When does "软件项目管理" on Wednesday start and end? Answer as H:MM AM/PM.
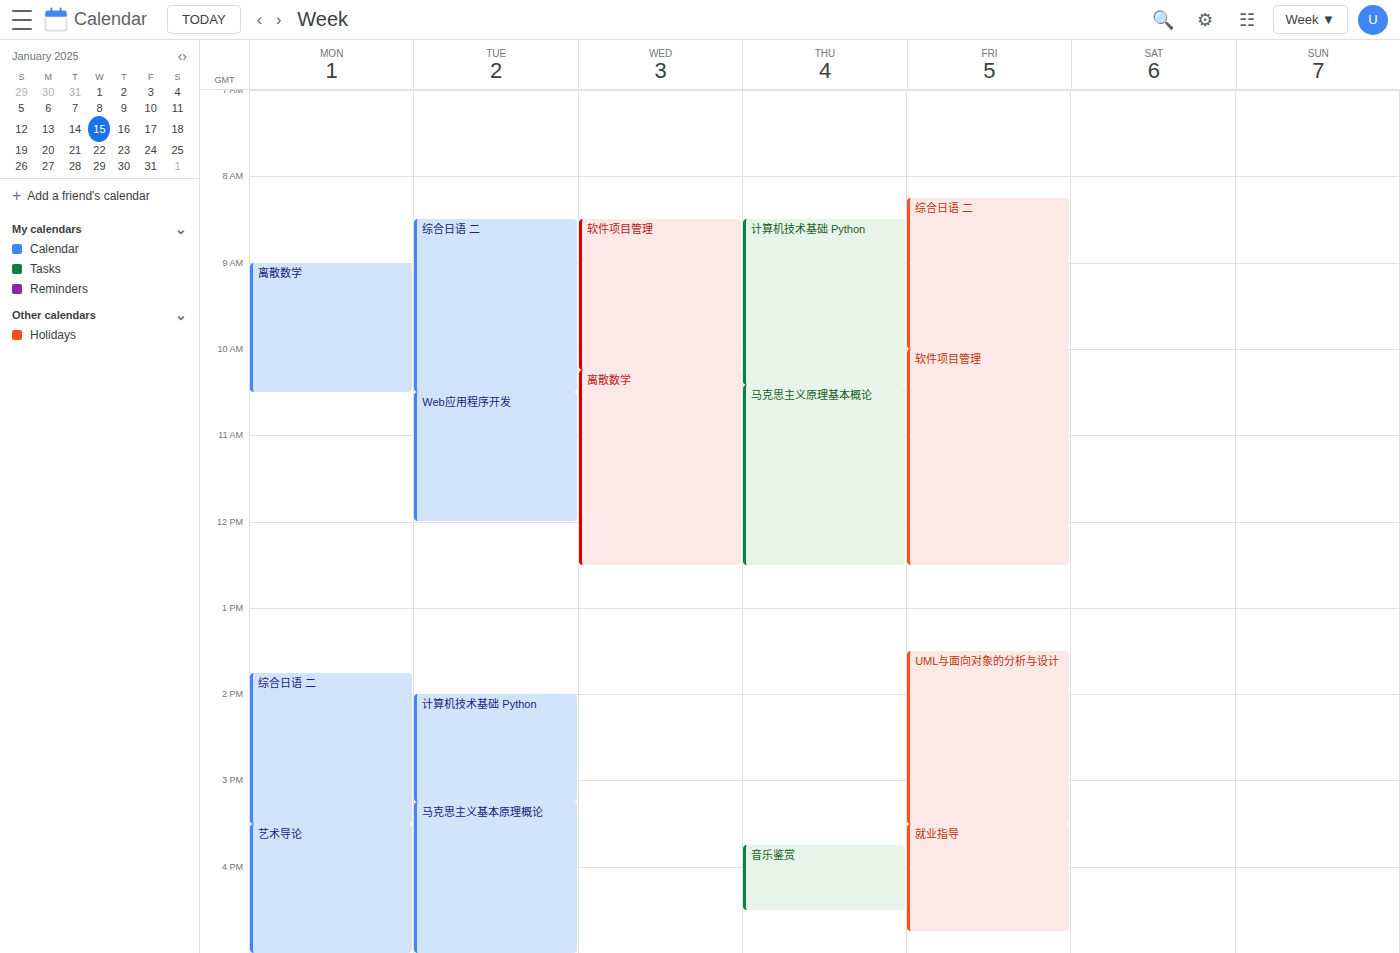
8:30 AM to 10:15 AM